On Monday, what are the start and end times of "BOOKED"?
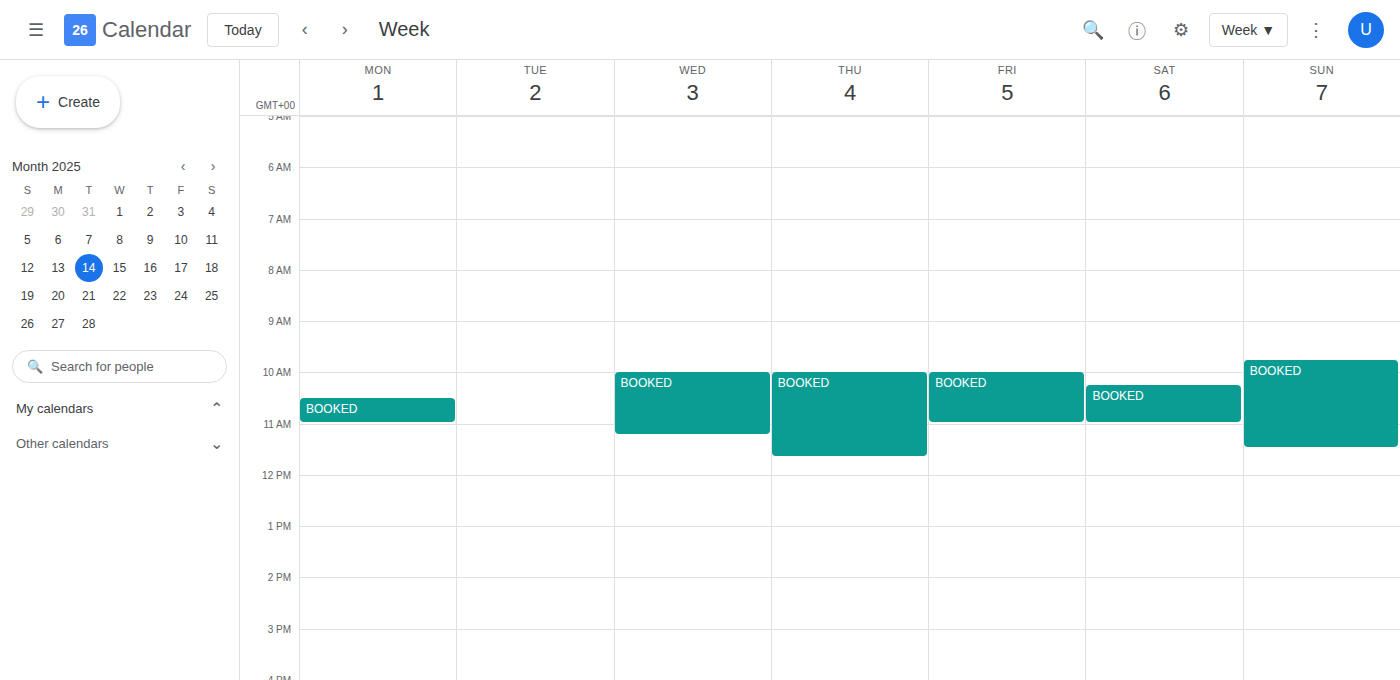
10:30 AM to 11:00 AM